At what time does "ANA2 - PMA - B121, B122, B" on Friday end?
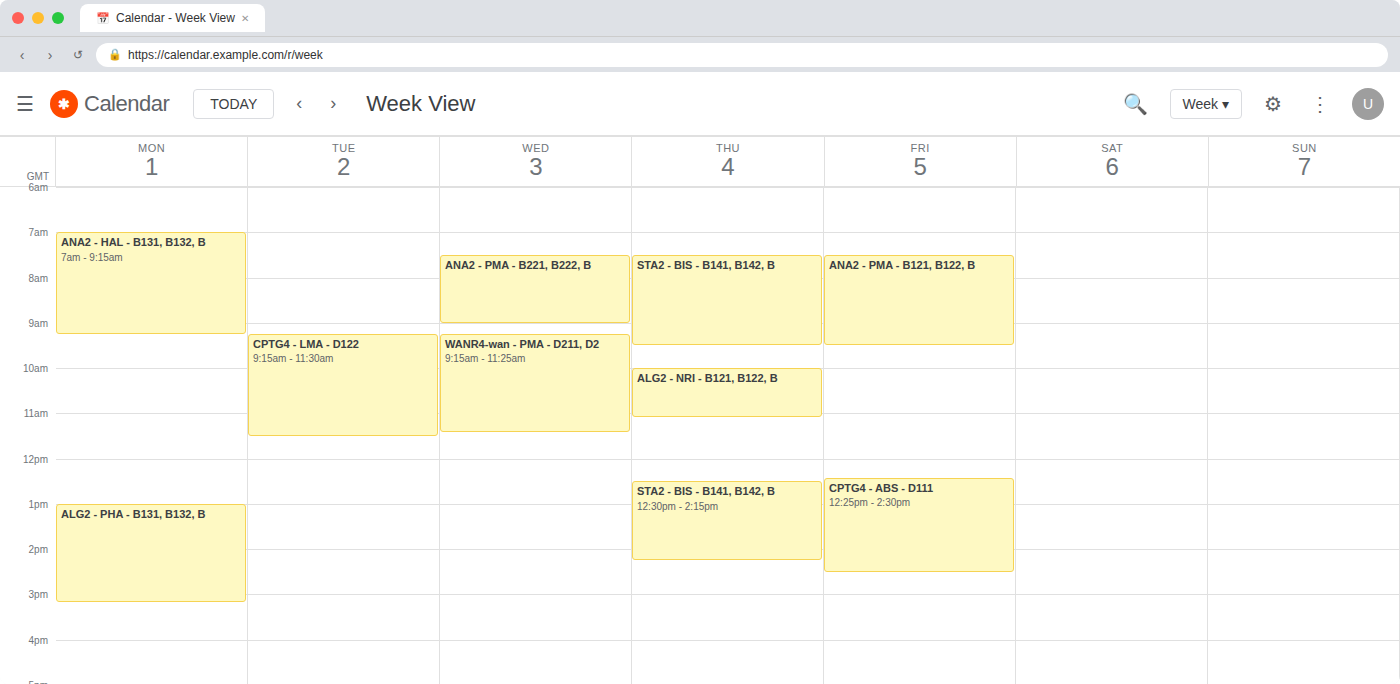
09:30